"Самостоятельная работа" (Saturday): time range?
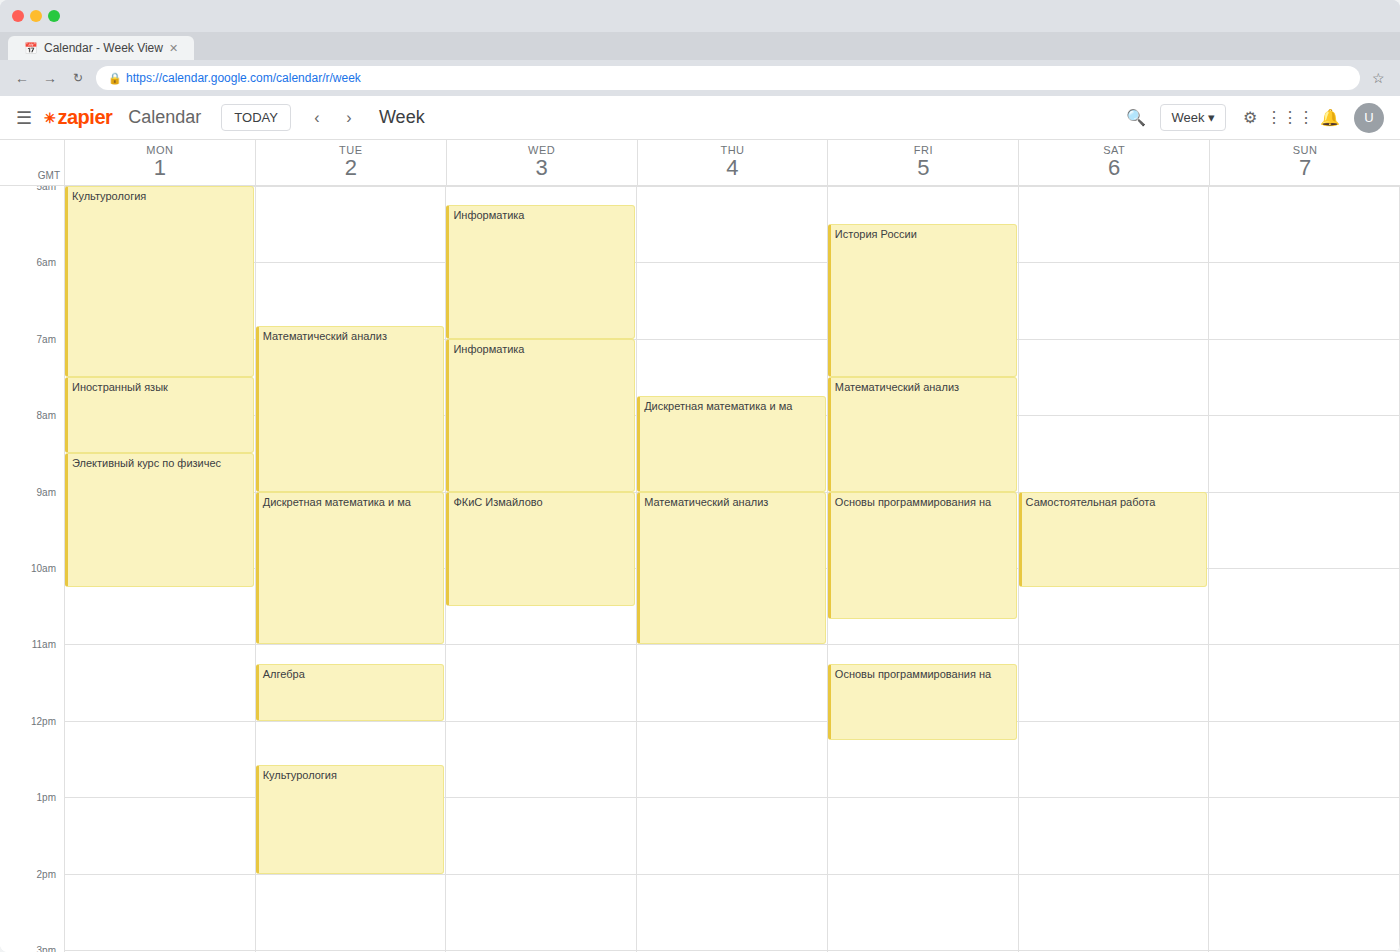
9:00 AM to 10:15 AM